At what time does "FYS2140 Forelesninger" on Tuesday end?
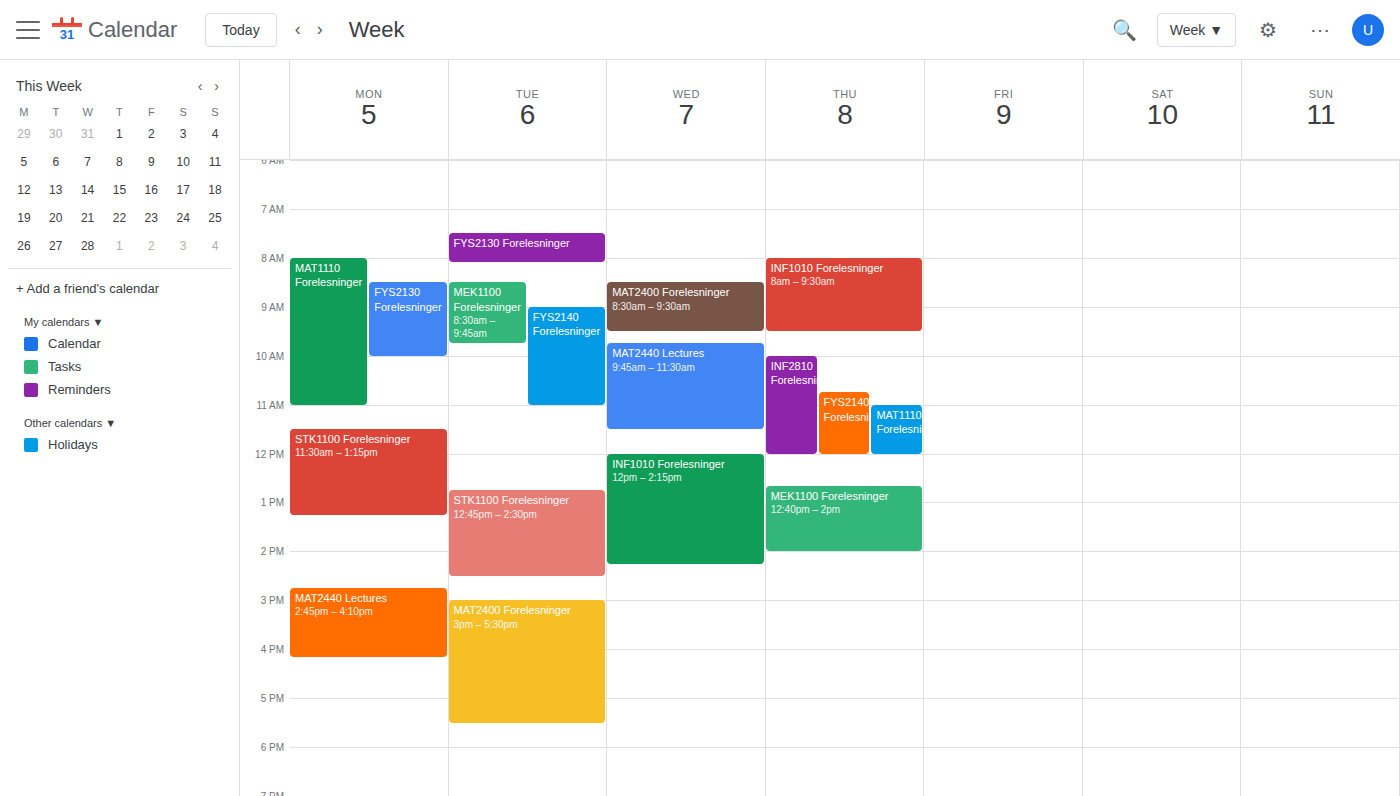
11:00 AM